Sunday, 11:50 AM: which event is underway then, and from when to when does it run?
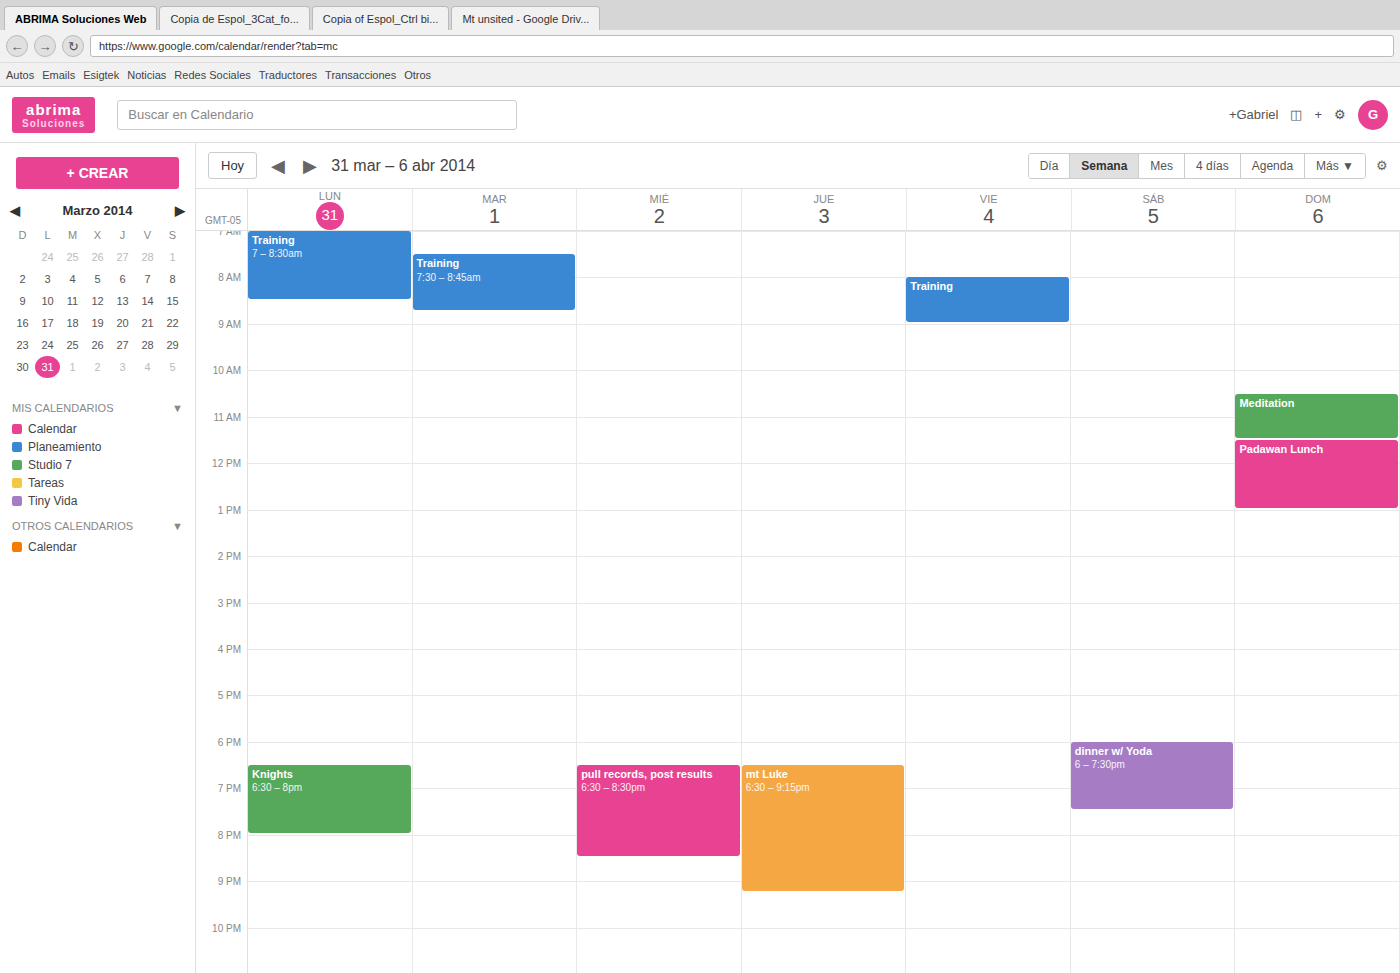
"Padawan Lunch", 11:30 AM to 1:00 PM